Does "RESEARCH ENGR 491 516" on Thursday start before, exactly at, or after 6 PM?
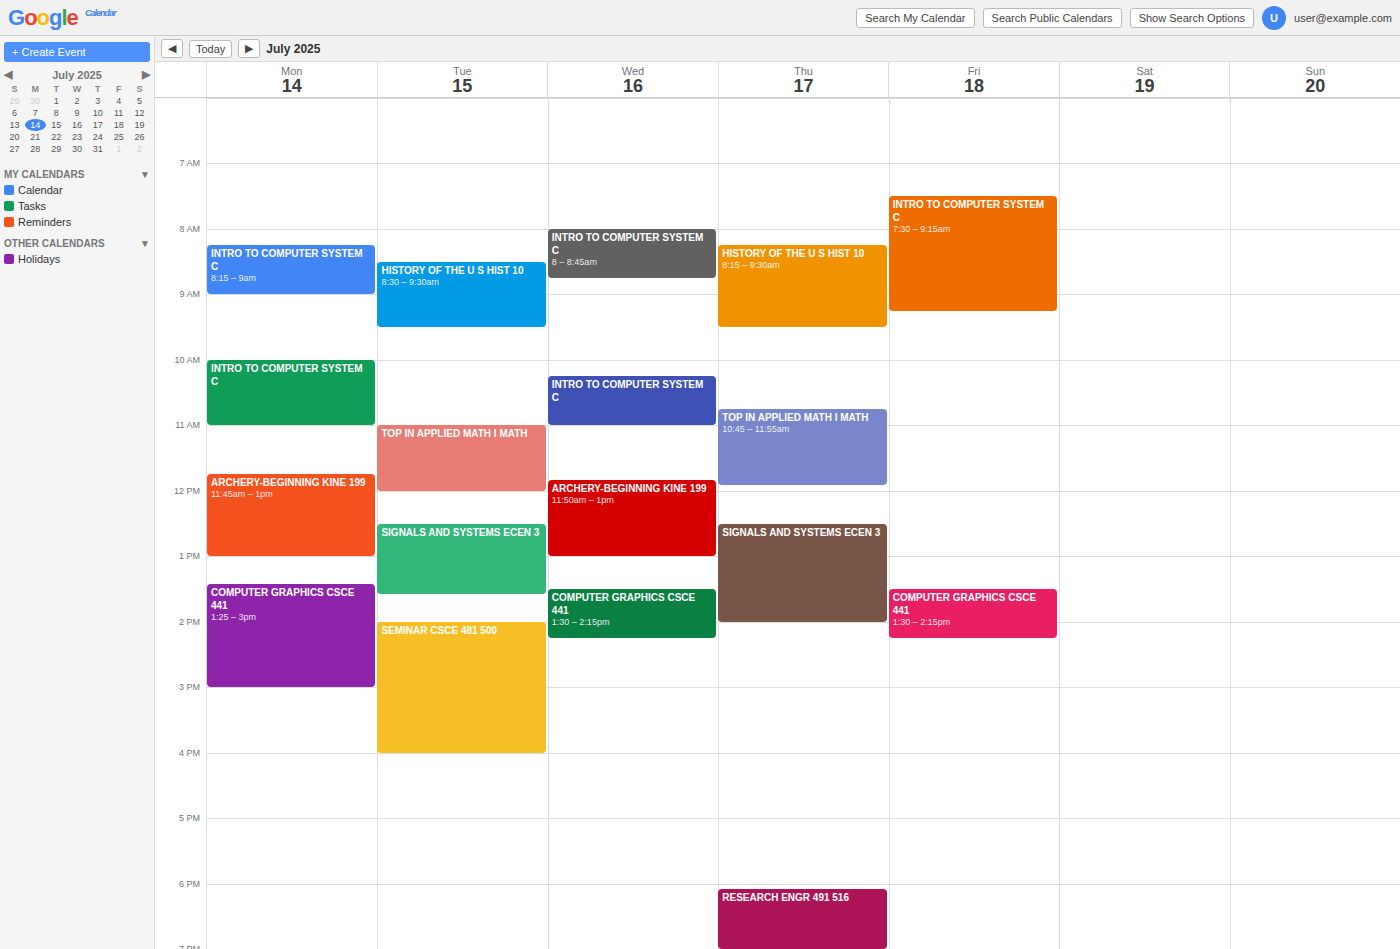
6:05 PM -- after 6 PM, 5 minutes below the 6 PM line.